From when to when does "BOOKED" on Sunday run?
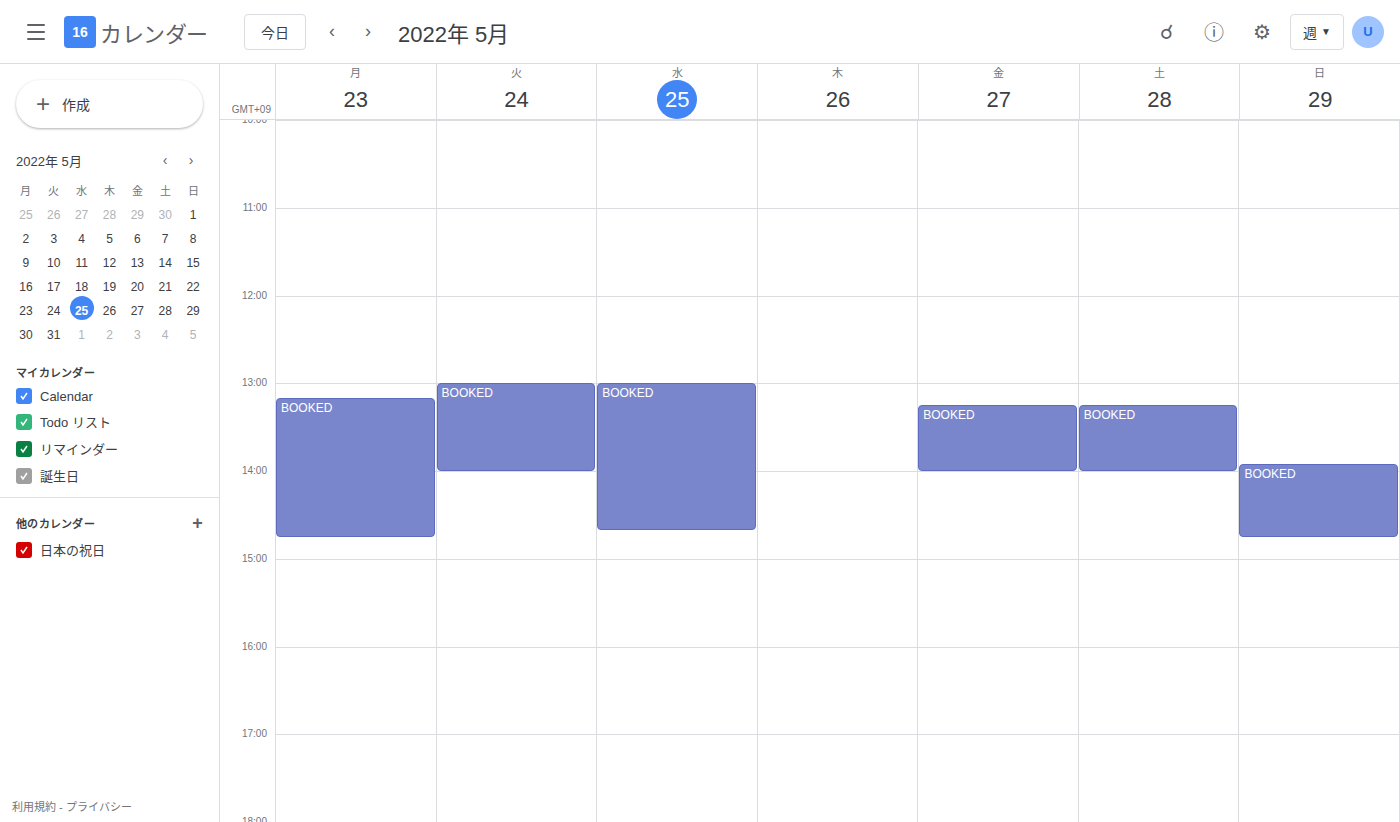
1:55 PM to 2:45 PM